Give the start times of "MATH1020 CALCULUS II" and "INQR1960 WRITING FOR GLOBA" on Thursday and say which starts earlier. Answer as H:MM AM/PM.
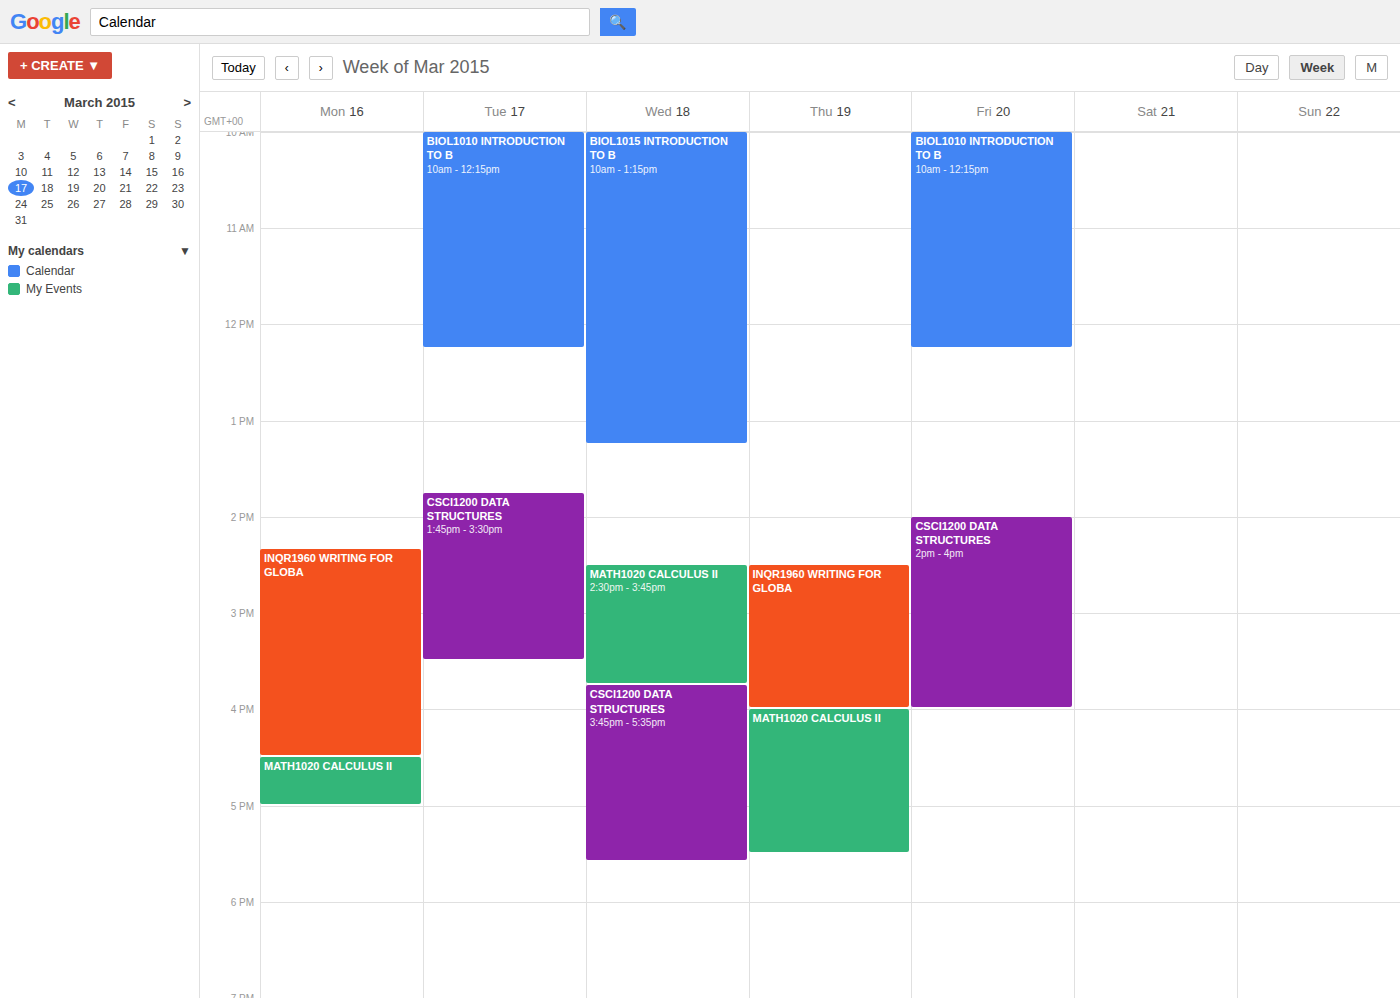
"INQR1960 WRITING FOR GLOBA" 2:30 PM; "MATH1020 CALCULUS II" 4:00 PM.